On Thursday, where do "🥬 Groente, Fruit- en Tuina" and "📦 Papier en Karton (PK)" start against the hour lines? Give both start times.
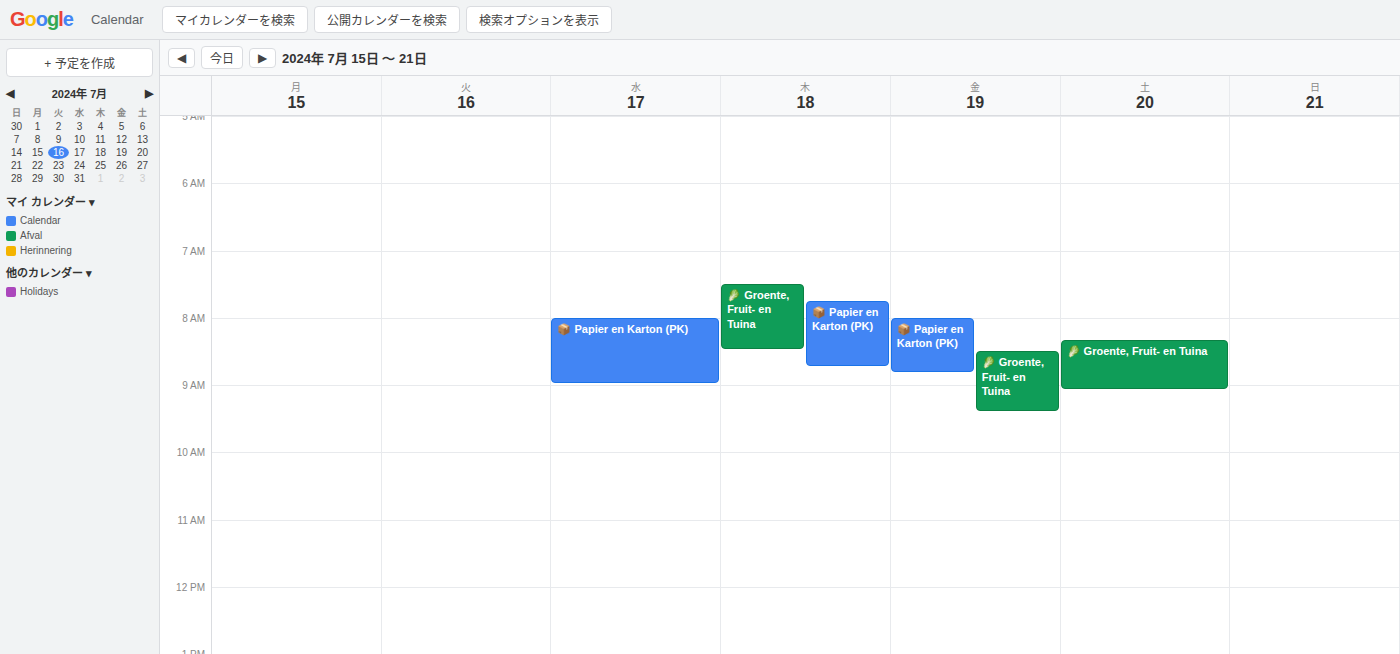
"🥬 Groente, Fruit- en Tuina": 7:30 AM, halfway between the 7 AM and 8 AM lines. "📦 Papier en Karton (PK)": 7:45 AM, neither: three quarters of the way from the 7 AM line to the 8 AM line.